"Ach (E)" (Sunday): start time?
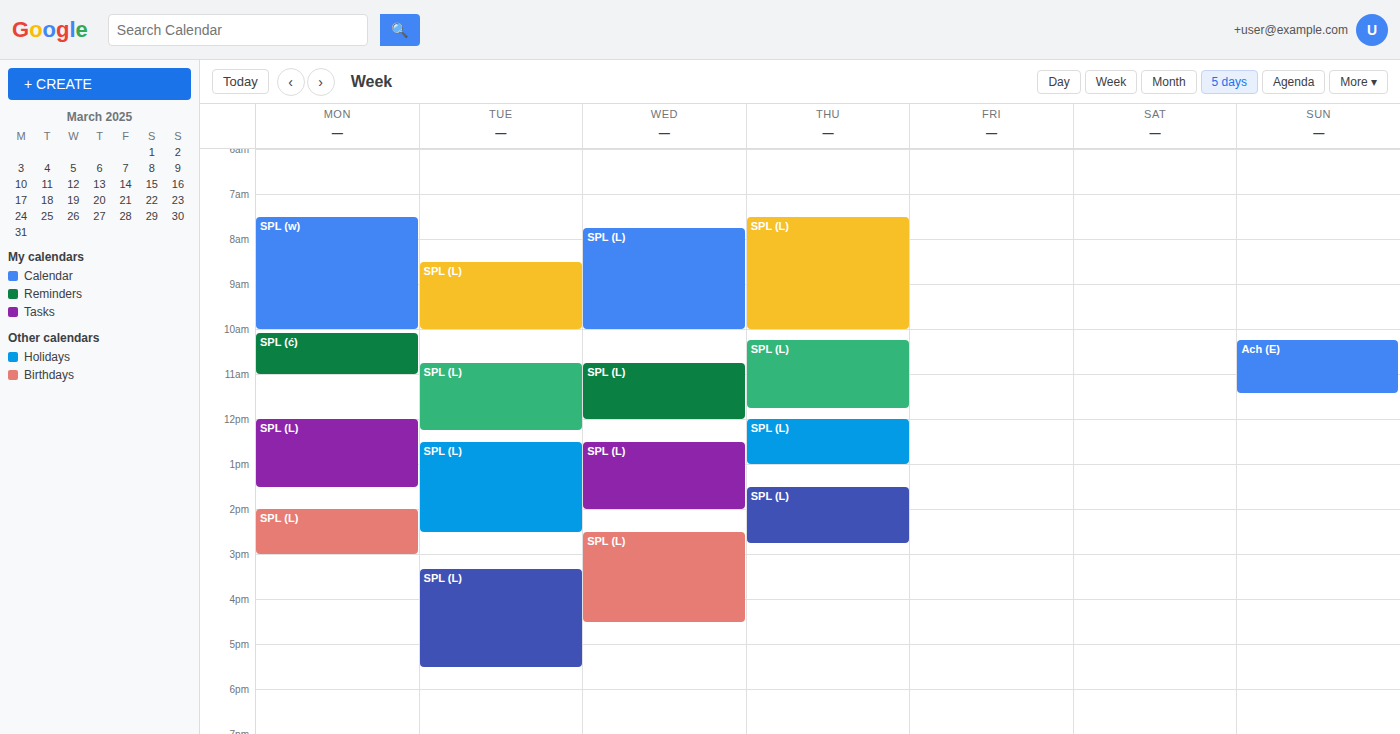
10:15 AM